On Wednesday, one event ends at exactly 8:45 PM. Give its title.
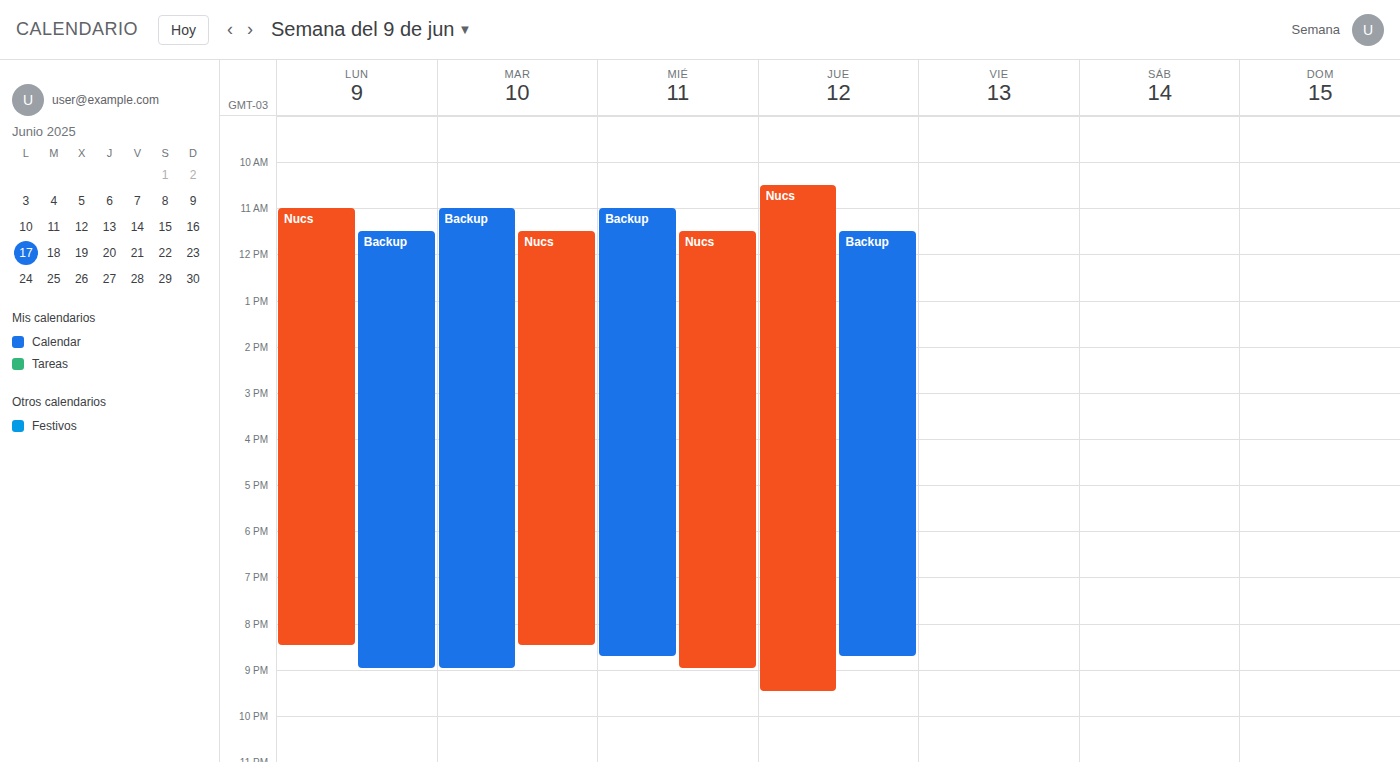
"Backup"